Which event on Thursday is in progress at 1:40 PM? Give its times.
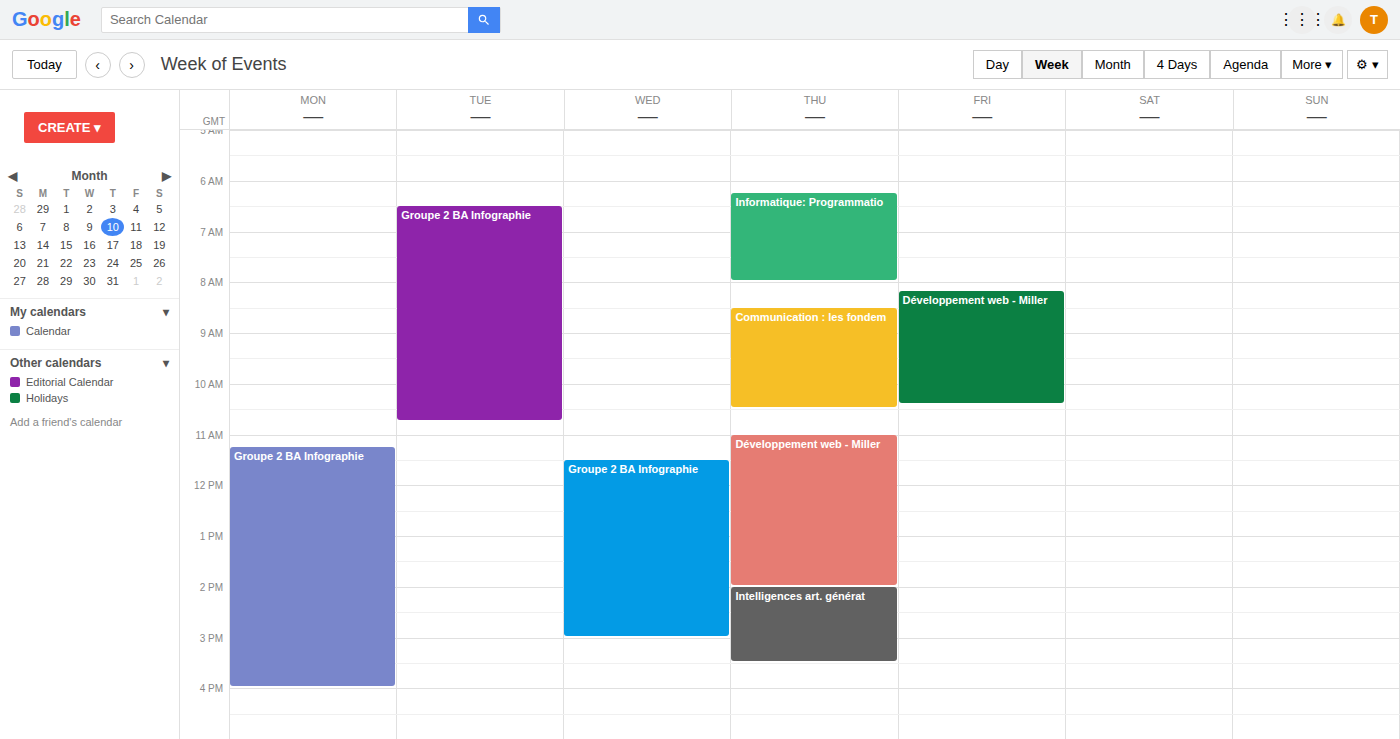
"Développement web - Miller", 11:00 AM to 2:00 PM